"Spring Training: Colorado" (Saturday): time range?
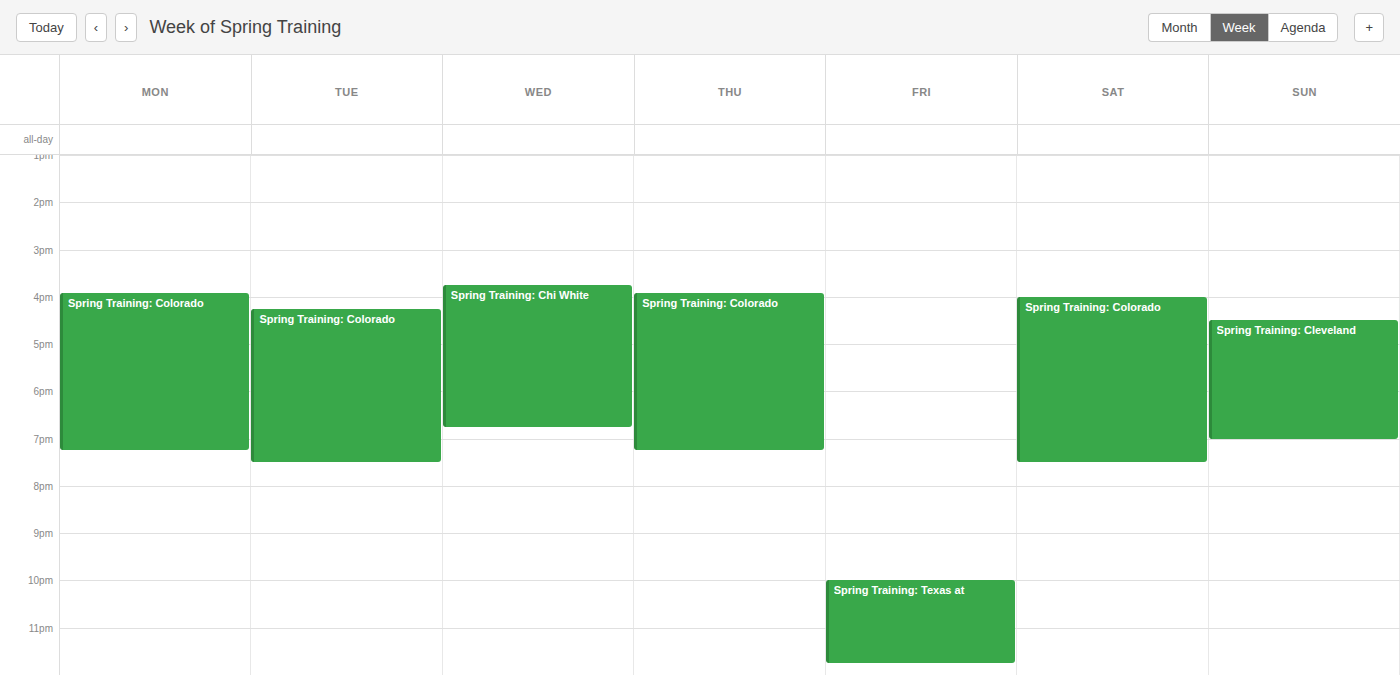
4:00 PM to 7:30 PM